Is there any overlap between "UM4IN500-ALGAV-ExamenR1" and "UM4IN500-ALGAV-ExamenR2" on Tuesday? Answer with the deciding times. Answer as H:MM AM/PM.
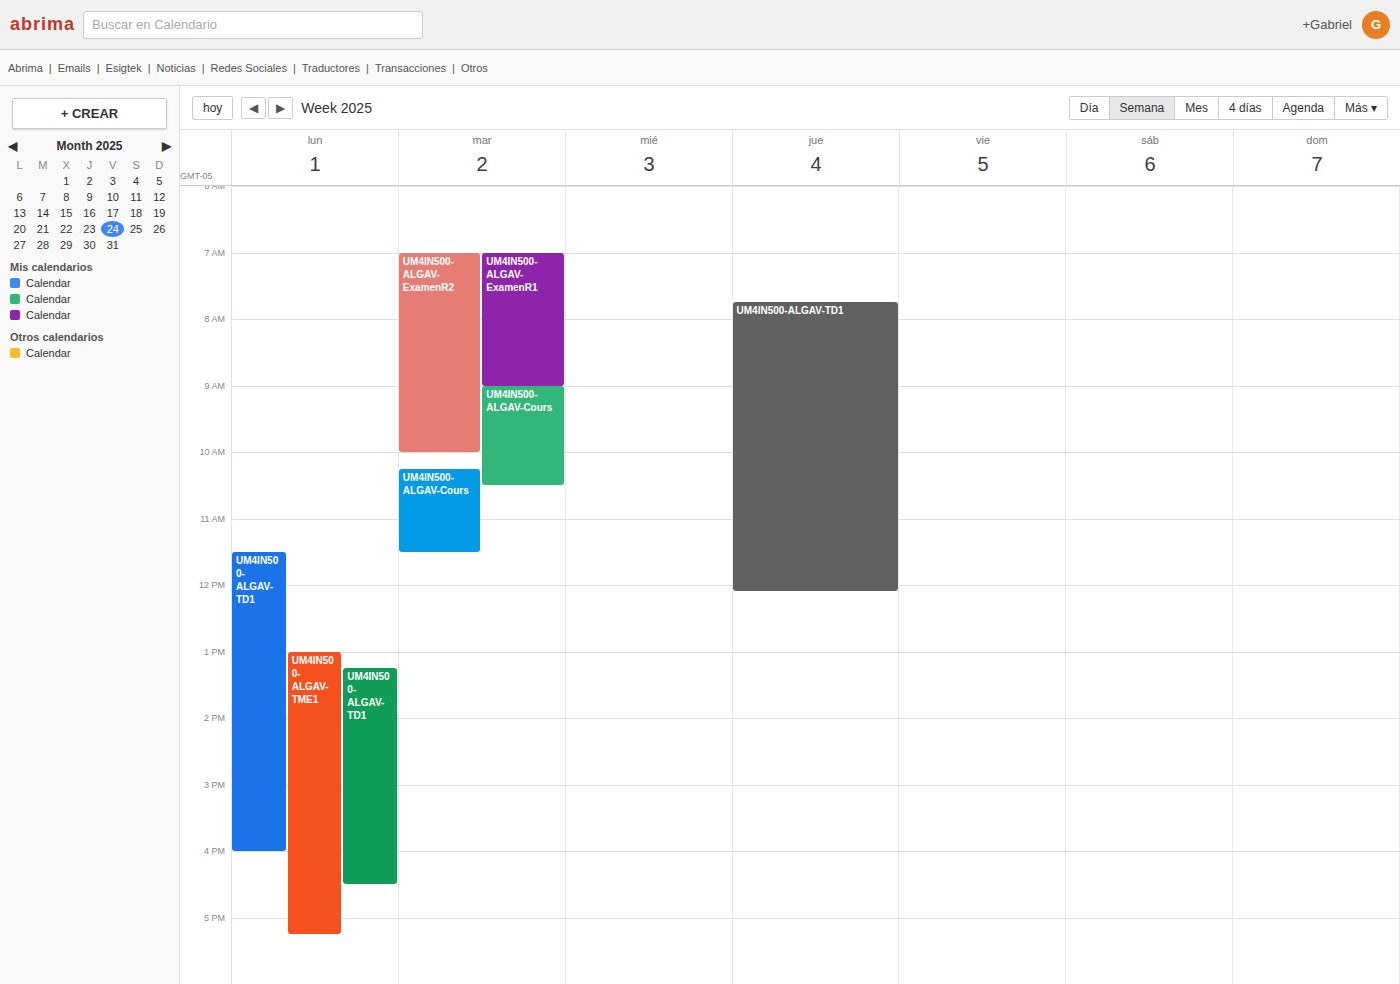
"UM4IN500-ALGAV-ExamenR1" runs 7:00 AM to 9:00 AM, inside "UM4IN500-ALGAV-ExamenR2" -- they overlap.